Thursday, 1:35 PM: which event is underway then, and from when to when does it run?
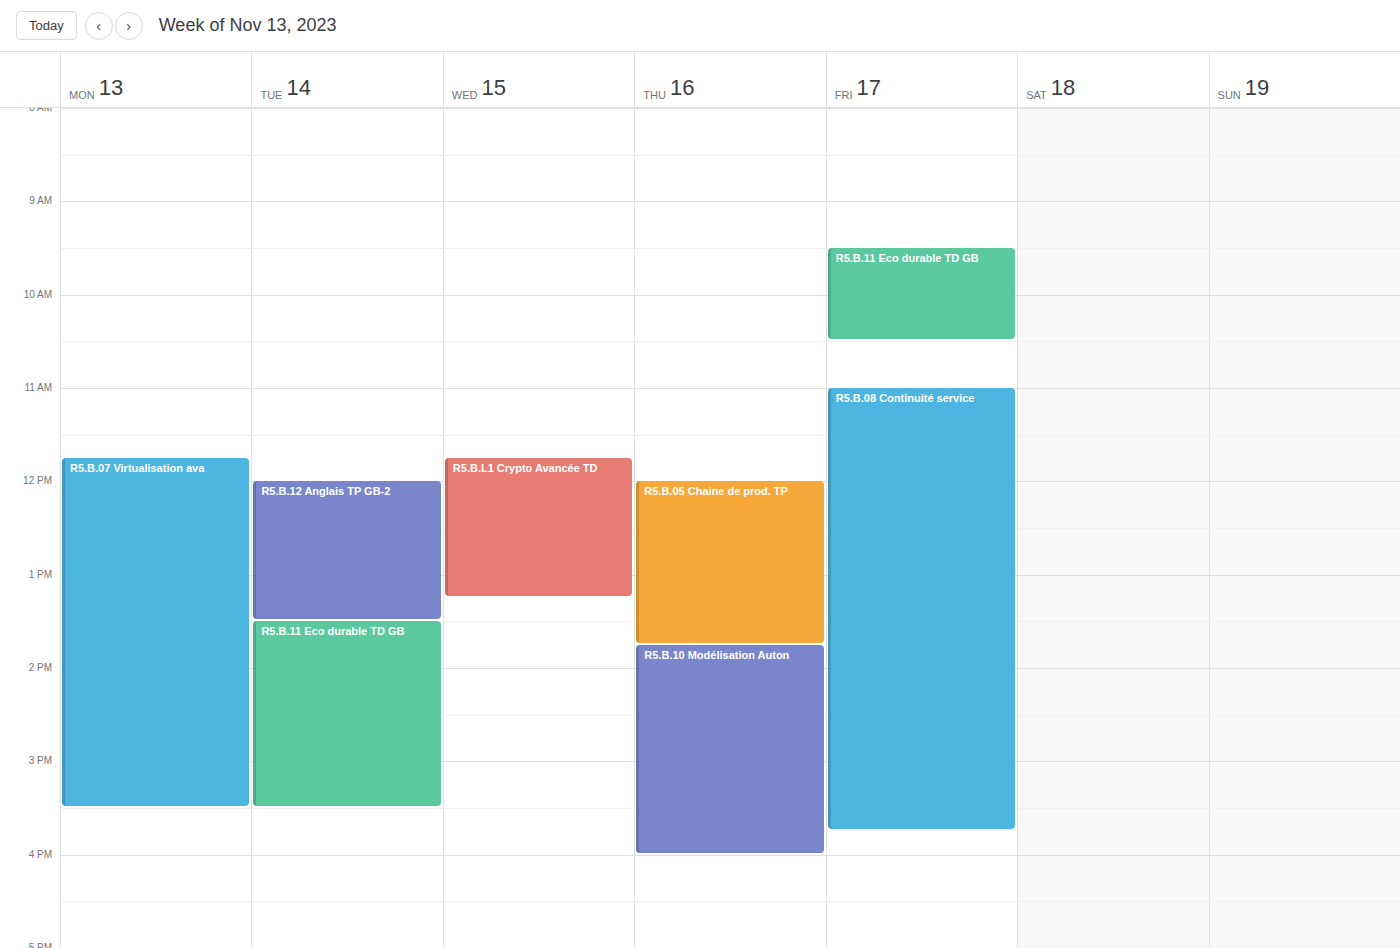
"R5.B.05 Chaine de prod. TP", 12:00 PM to 1:45 PM